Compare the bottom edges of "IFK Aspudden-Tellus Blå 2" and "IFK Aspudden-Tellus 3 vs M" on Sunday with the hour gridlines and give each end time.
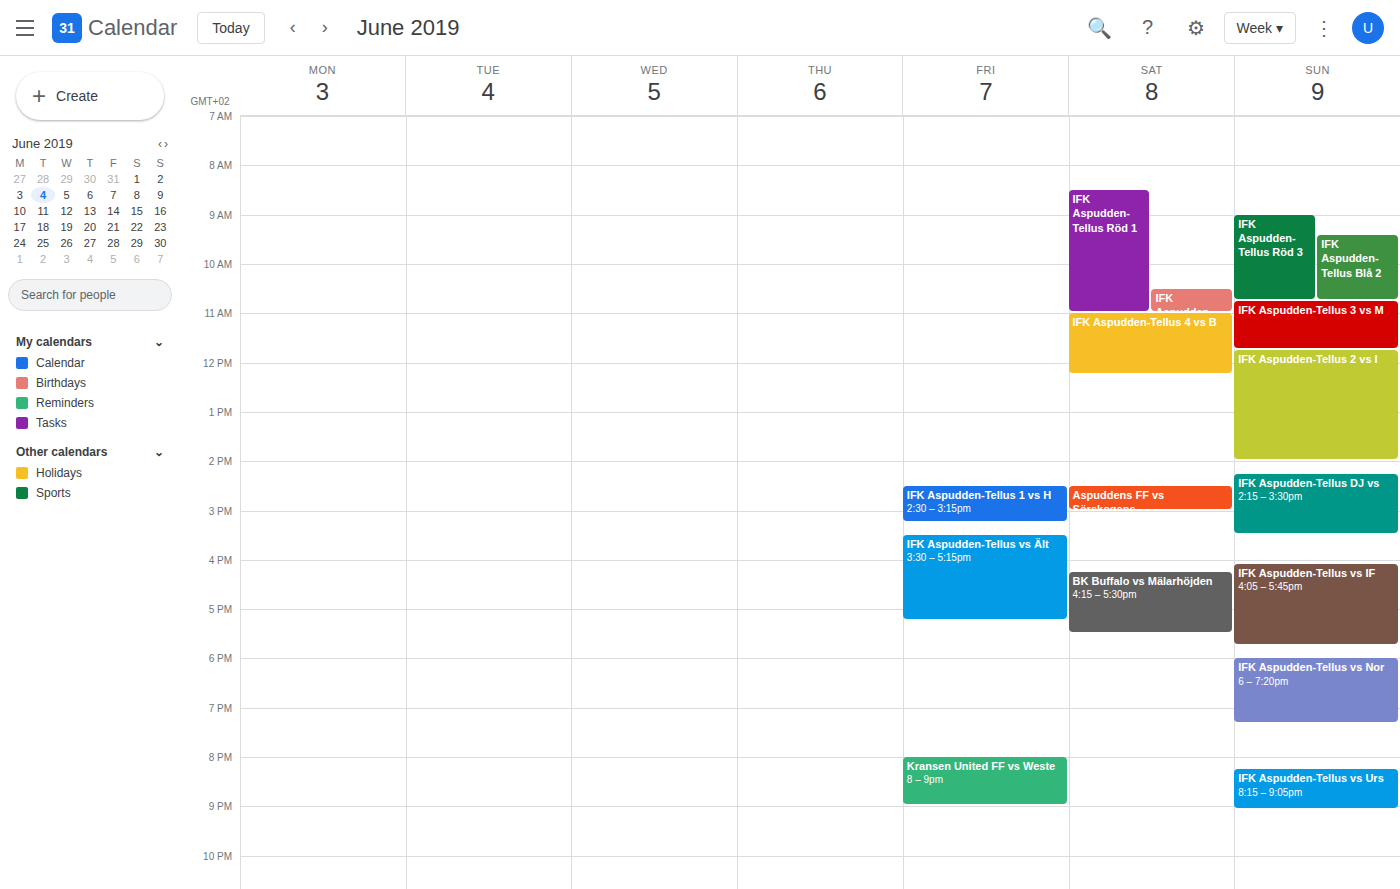
"IFK Aspudden-Tellus Blå 2": 10:45 AM, neither: three quarters of the way from the 10 AM line to the 11 AM line. "IFK Aspudden-Tellus 3 vs M": 11:45 AM, neither: three quarters of the way from the 11 AM line to the 12 PM line.